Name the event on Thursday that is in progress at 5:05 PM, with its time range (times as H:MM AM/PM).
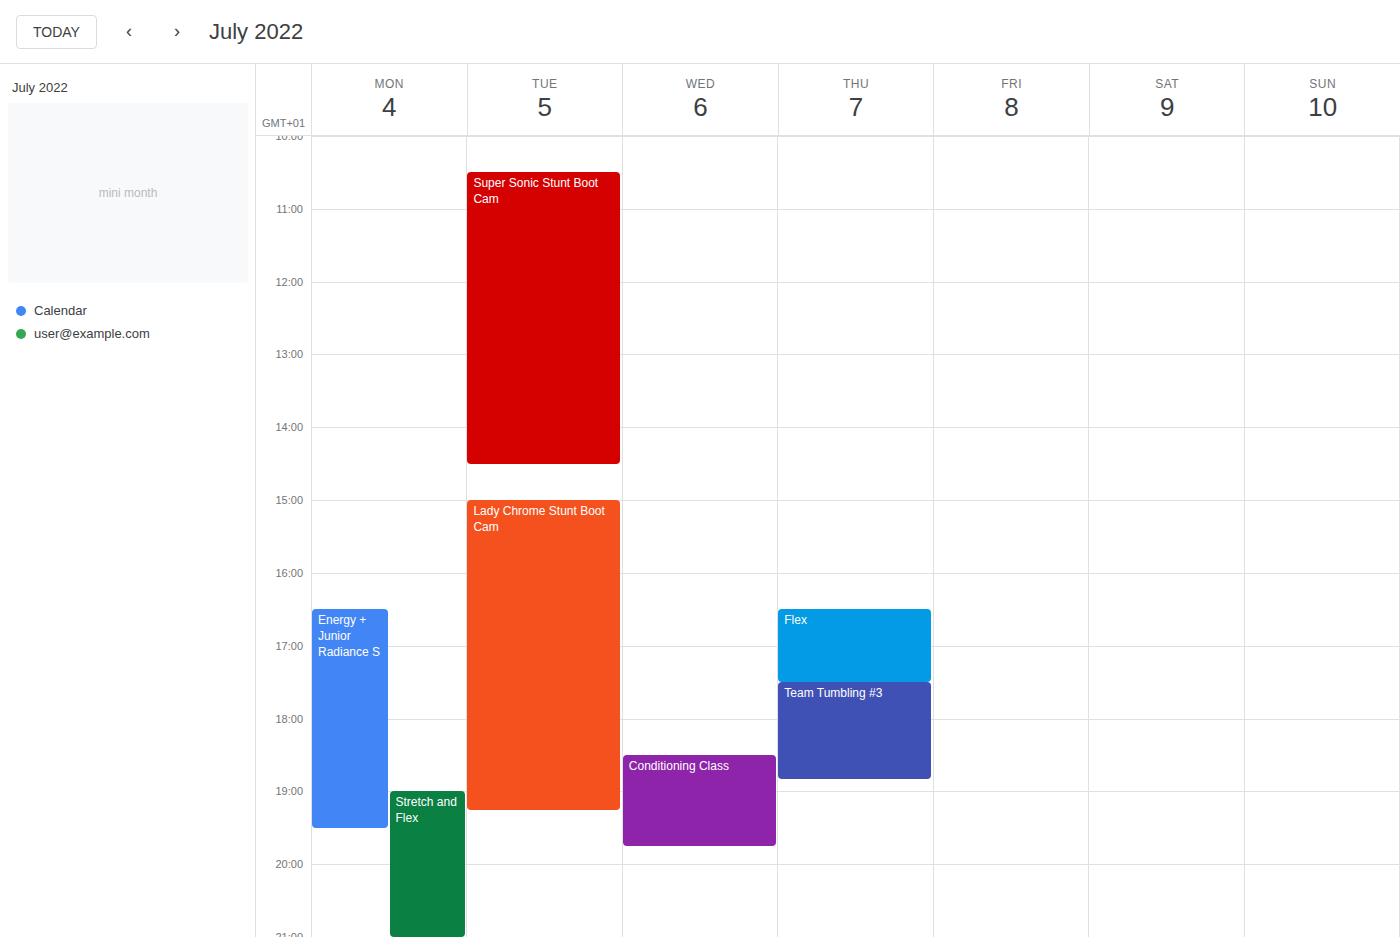
"Flex", 4:30 PM to 5:30 PM